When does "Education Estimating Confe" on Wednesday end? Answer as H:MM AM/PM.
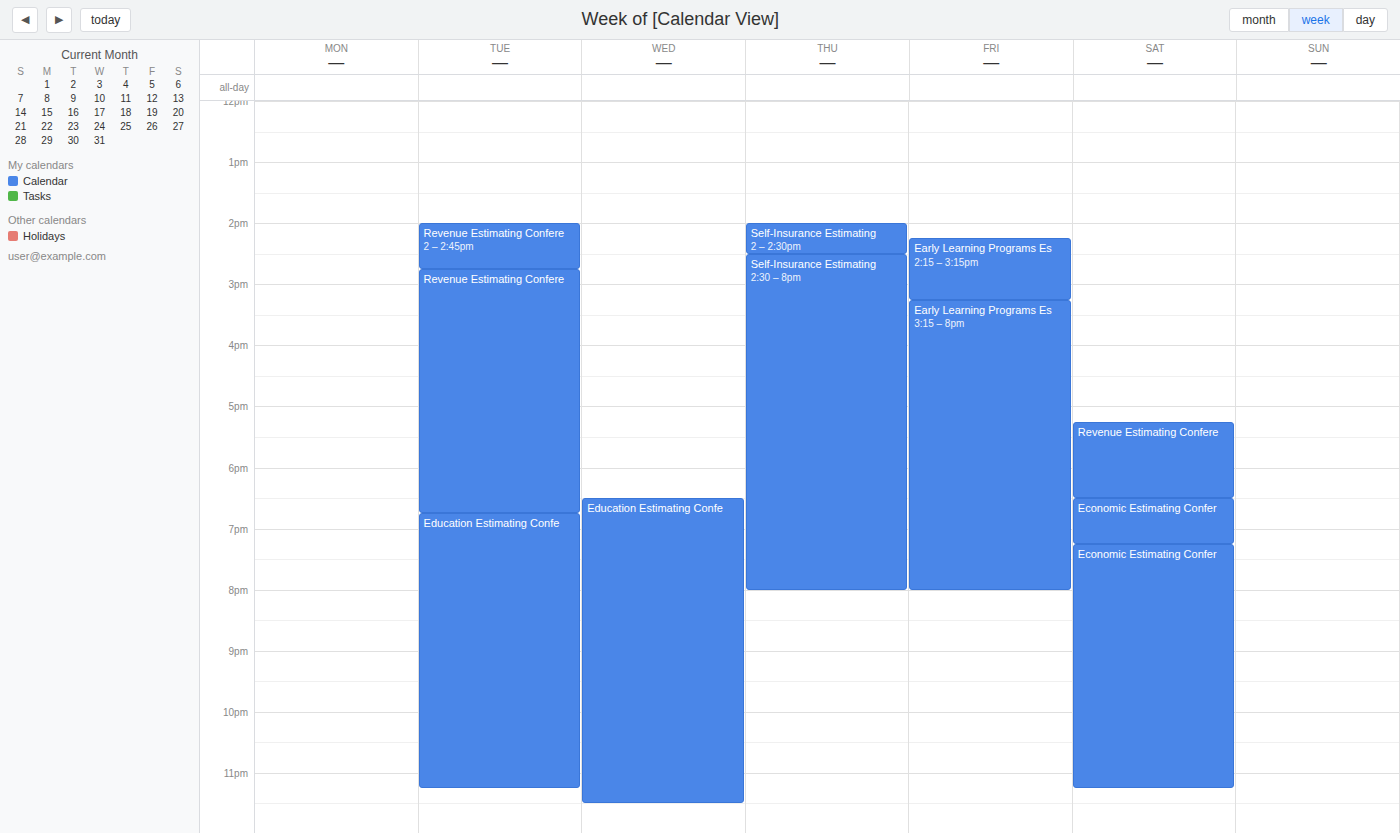
11:30 PM